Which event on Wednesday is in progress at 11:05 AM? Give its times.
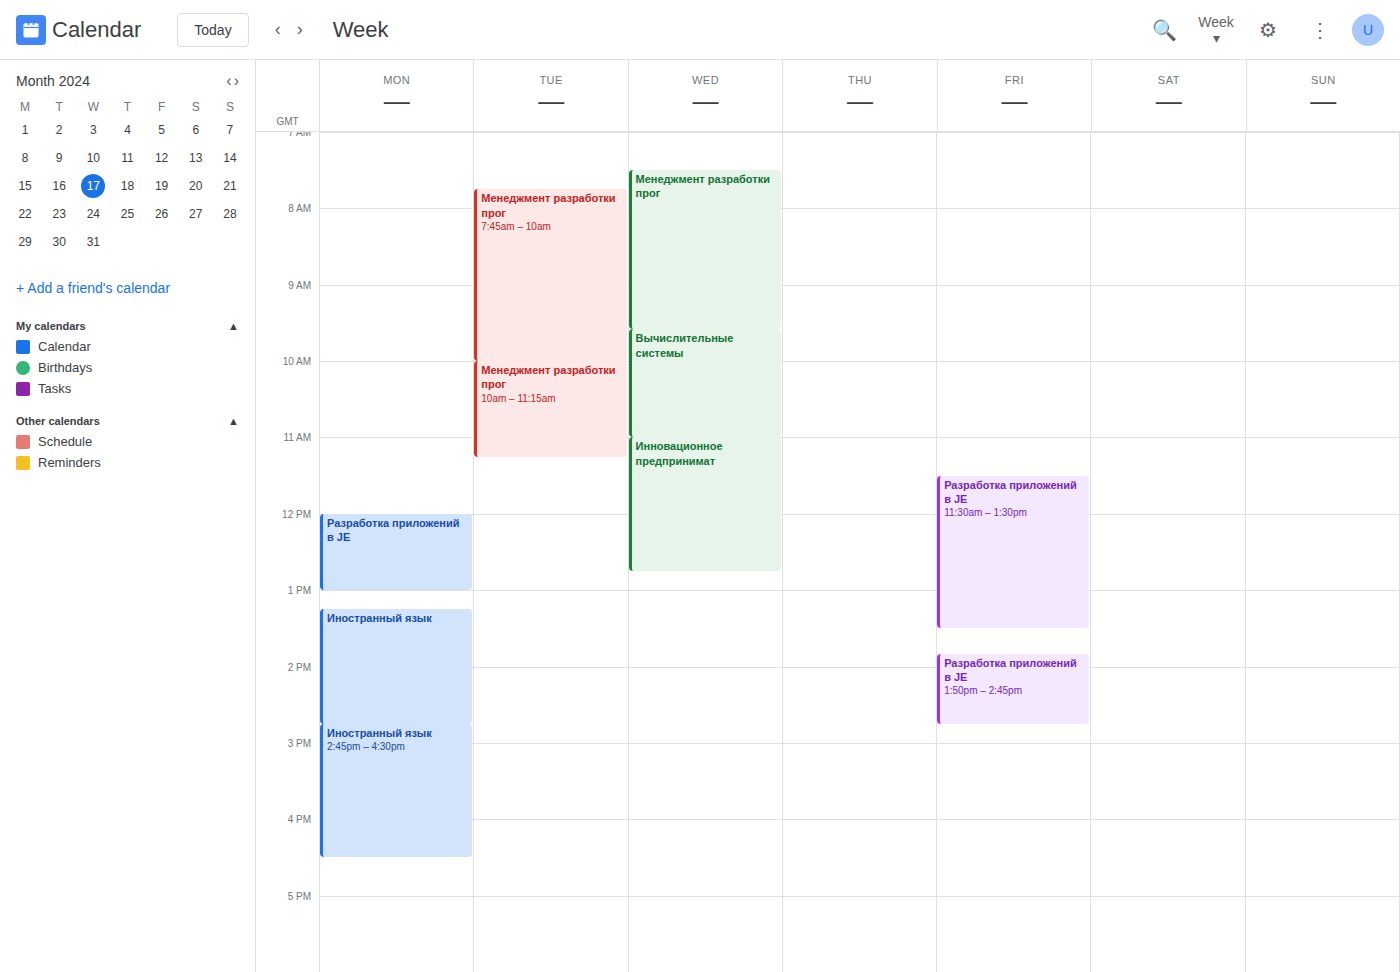
"Инновационное предпринимат", 11:00 AM to 12:45 PM